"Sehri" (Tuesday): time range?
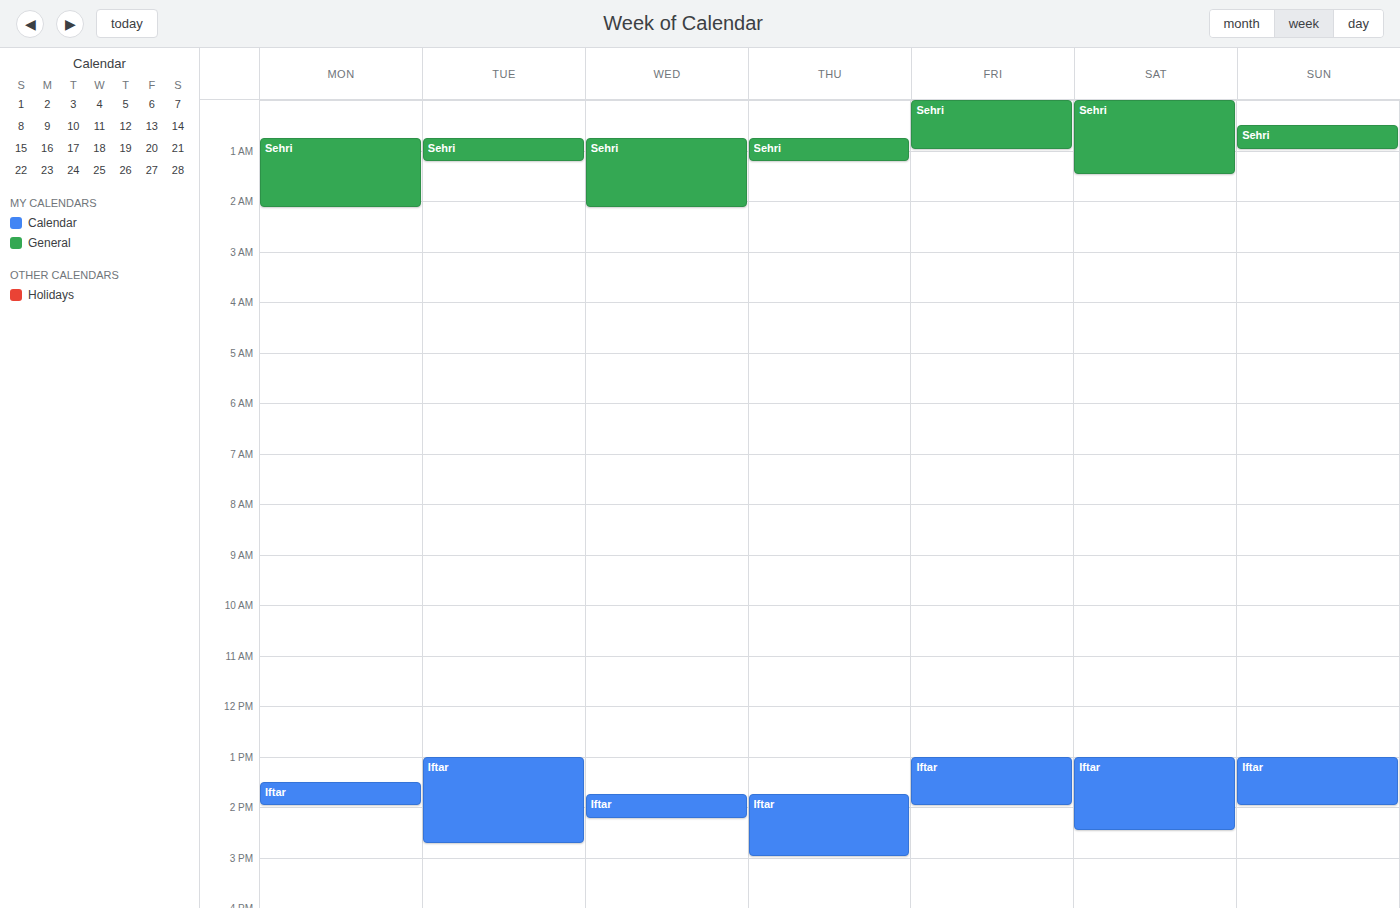
12:45 AM to 1:15 AM